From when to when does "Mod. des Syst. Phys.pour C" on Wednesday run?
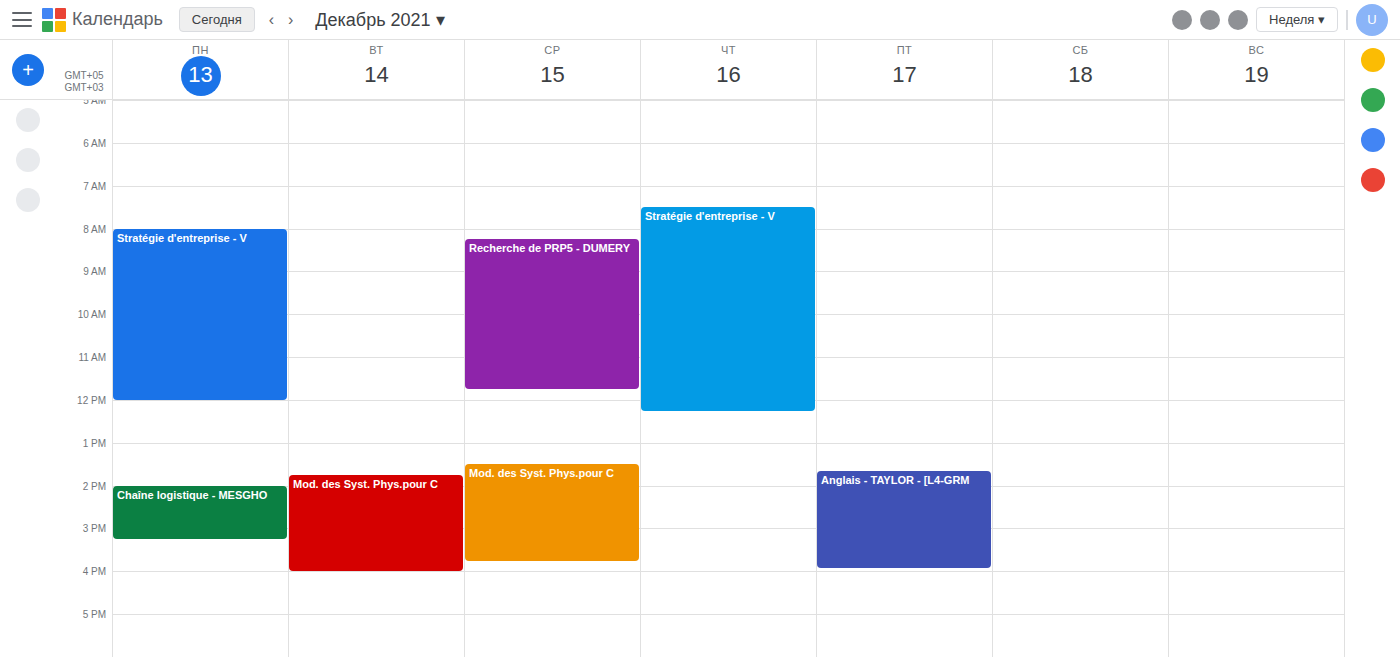
13:30 to 15:45